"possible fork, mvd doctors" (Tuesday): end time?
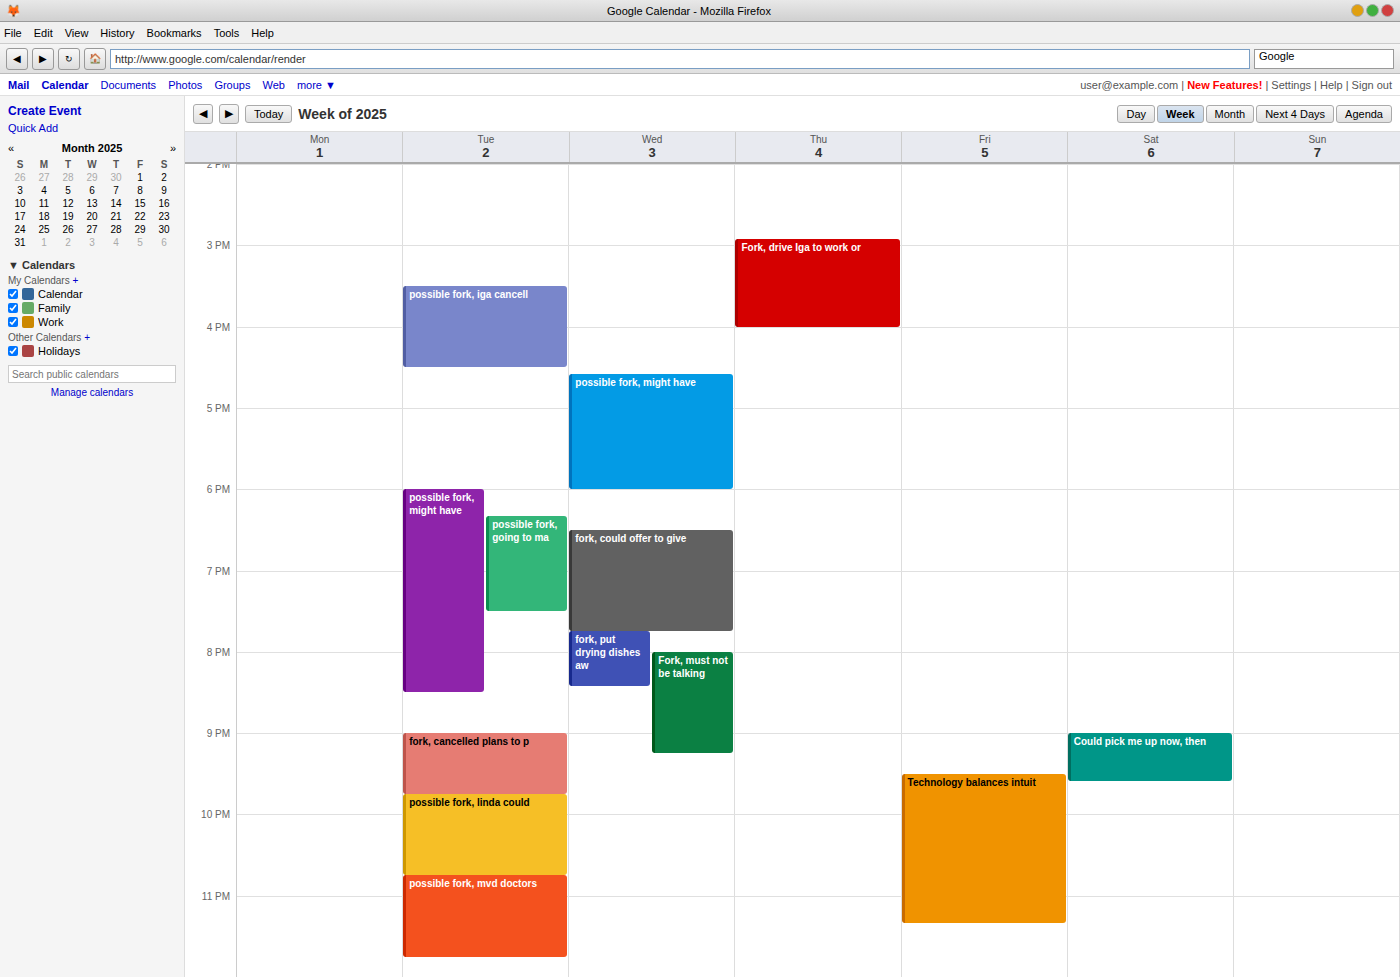
11:45 PM